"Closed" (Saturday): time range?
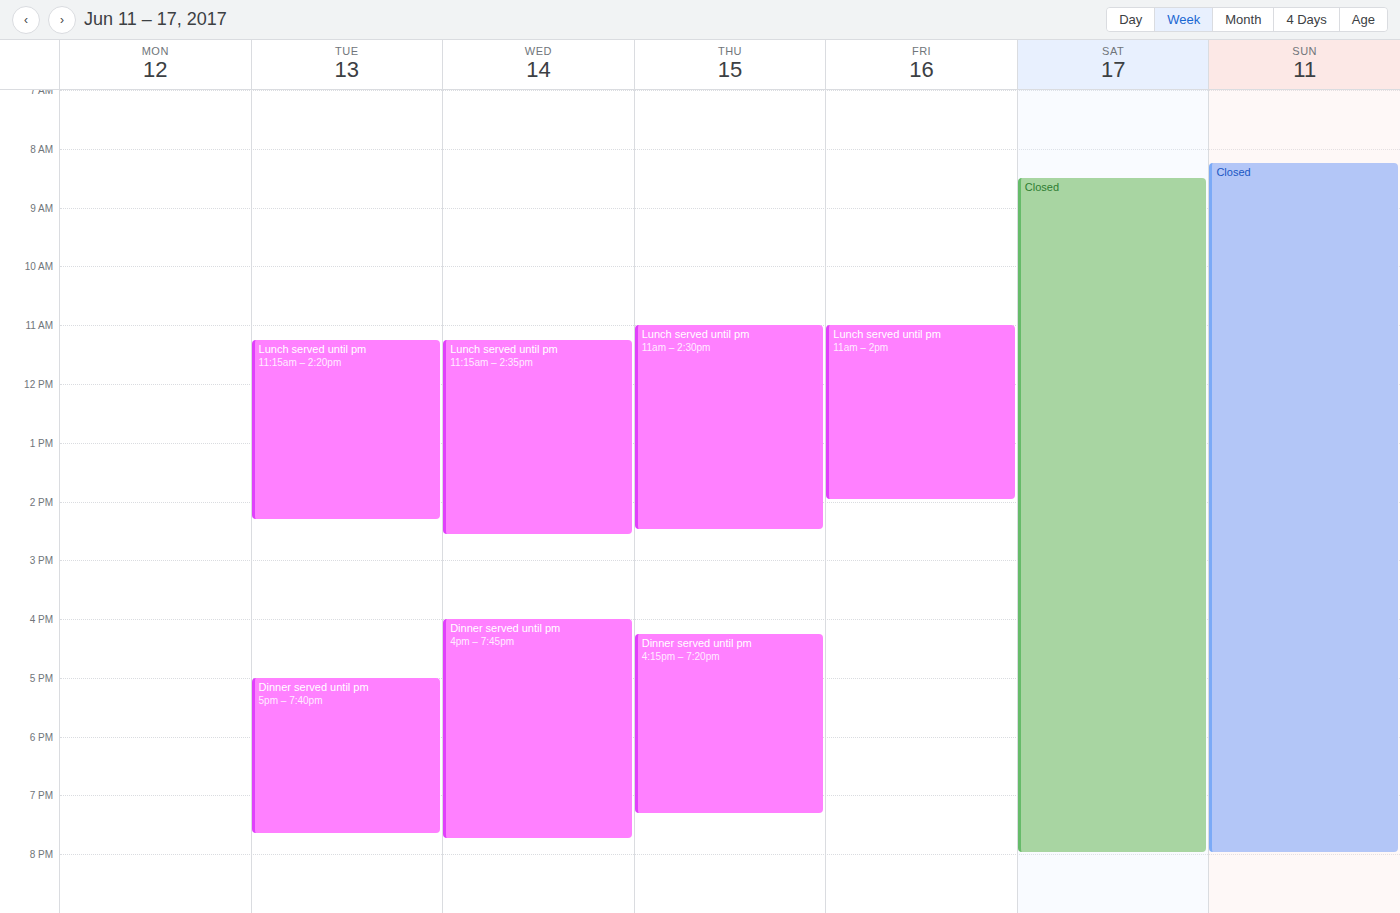
8:30 AM to 8:00 PM